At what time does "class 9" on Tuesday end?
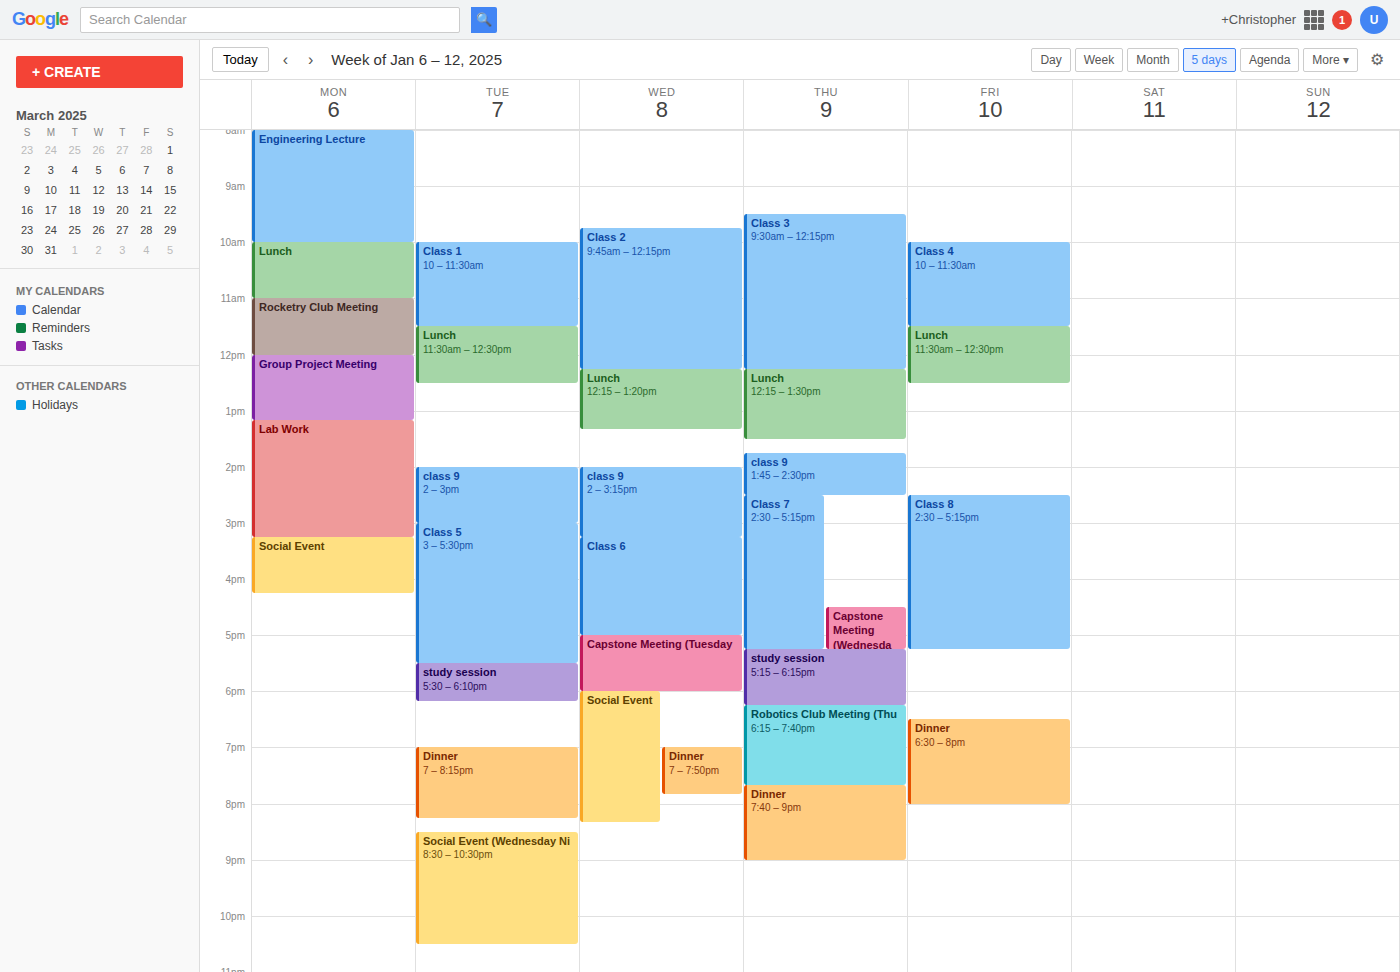
3:00 PM